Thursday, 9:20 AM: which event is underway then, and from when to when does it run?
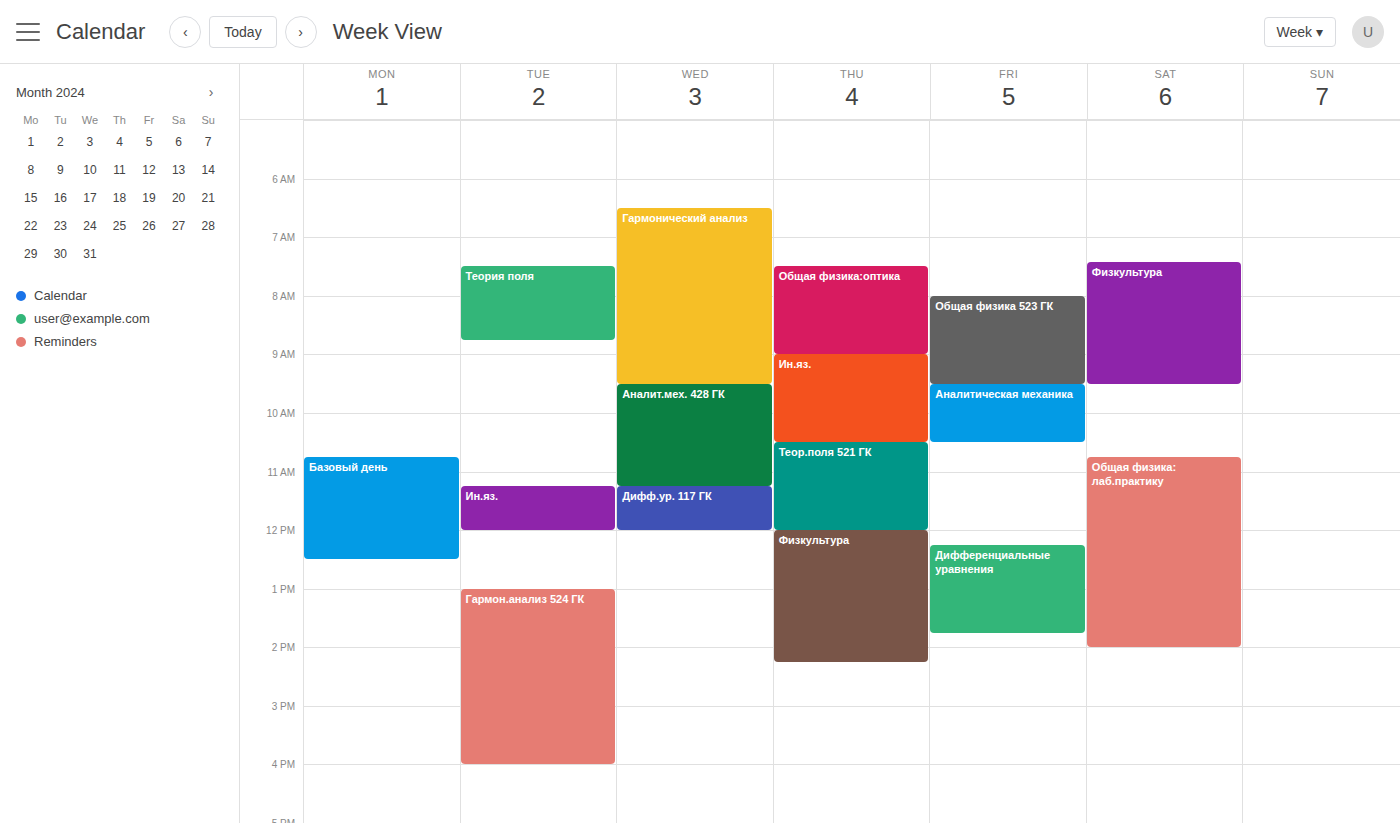
"Ин.яз.", 9:00 AM to 10:30 AM